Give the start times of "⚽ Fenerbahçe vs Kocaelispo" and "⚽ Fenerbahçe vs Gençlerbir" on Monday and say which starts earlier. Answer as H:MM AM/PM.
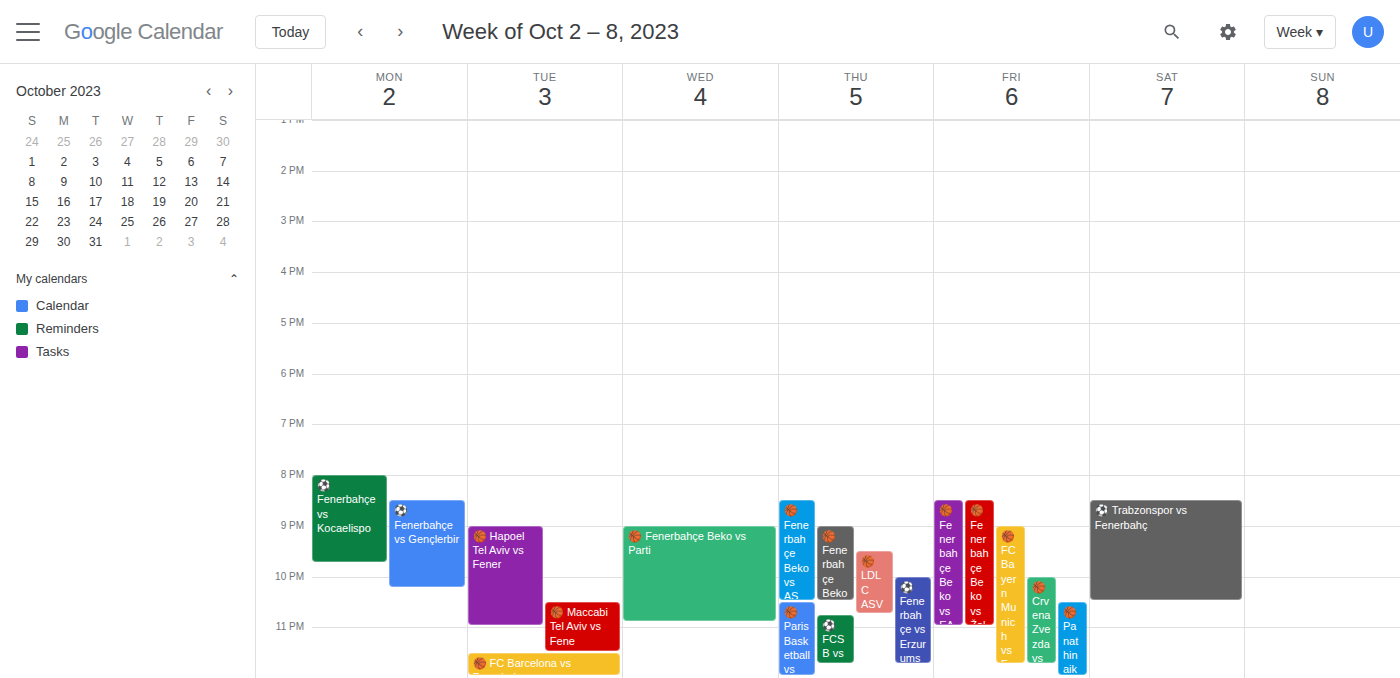
"⚽ Fenerbahçe vs Kocaelispo" 8:00 PM; "⚽ Fenerbahçe vs Gençlerbir" 8:30 PM.